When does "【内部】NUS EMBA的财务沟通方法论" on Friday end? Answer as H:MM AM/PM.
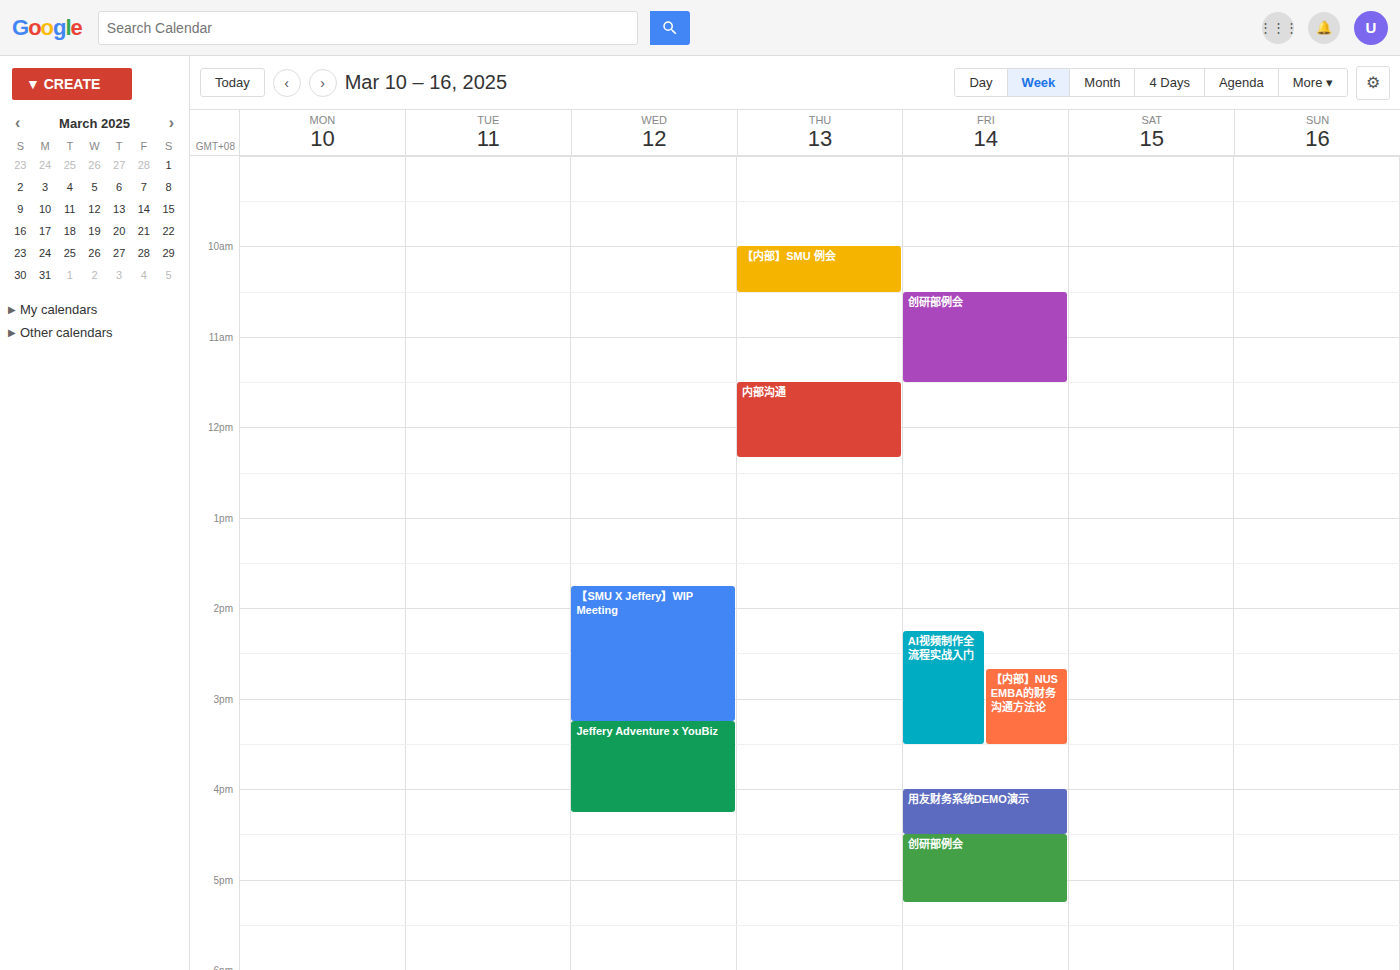
3:30 PM